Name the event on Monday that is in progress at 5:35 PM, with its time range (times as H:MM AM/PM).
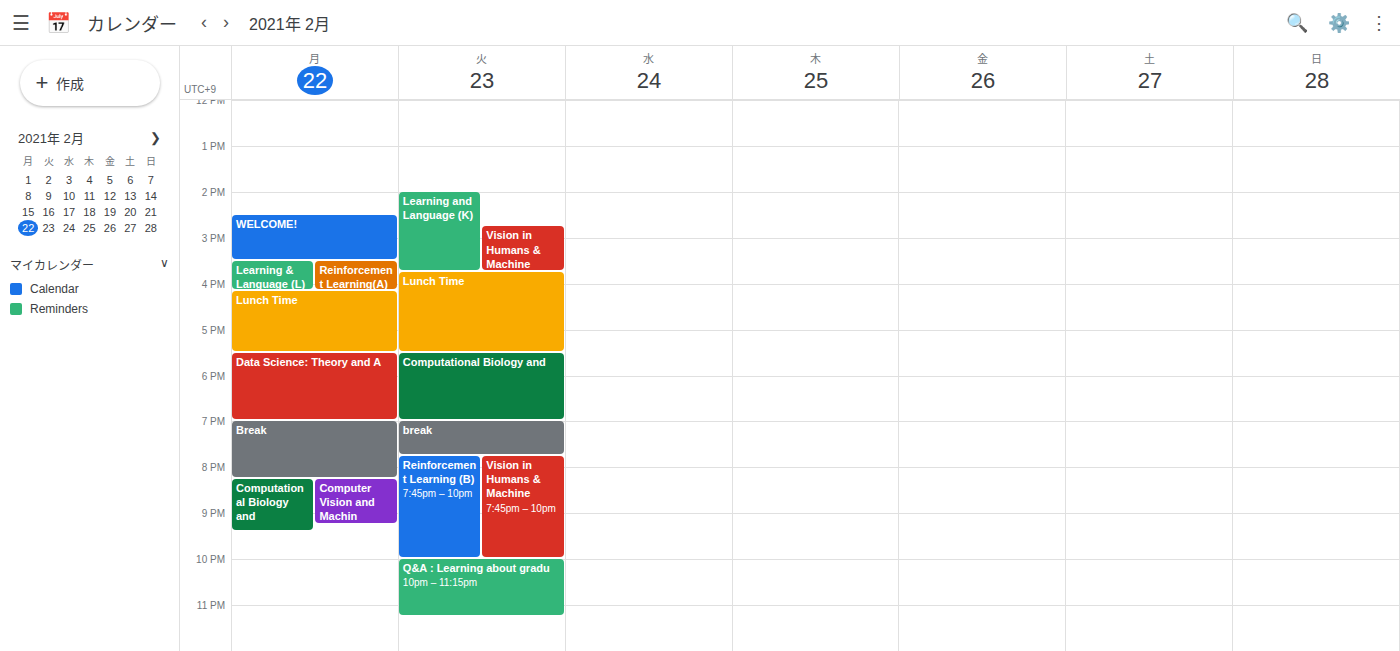
"Data Science: Theory and A", 5:30 PM to 7:00 PM